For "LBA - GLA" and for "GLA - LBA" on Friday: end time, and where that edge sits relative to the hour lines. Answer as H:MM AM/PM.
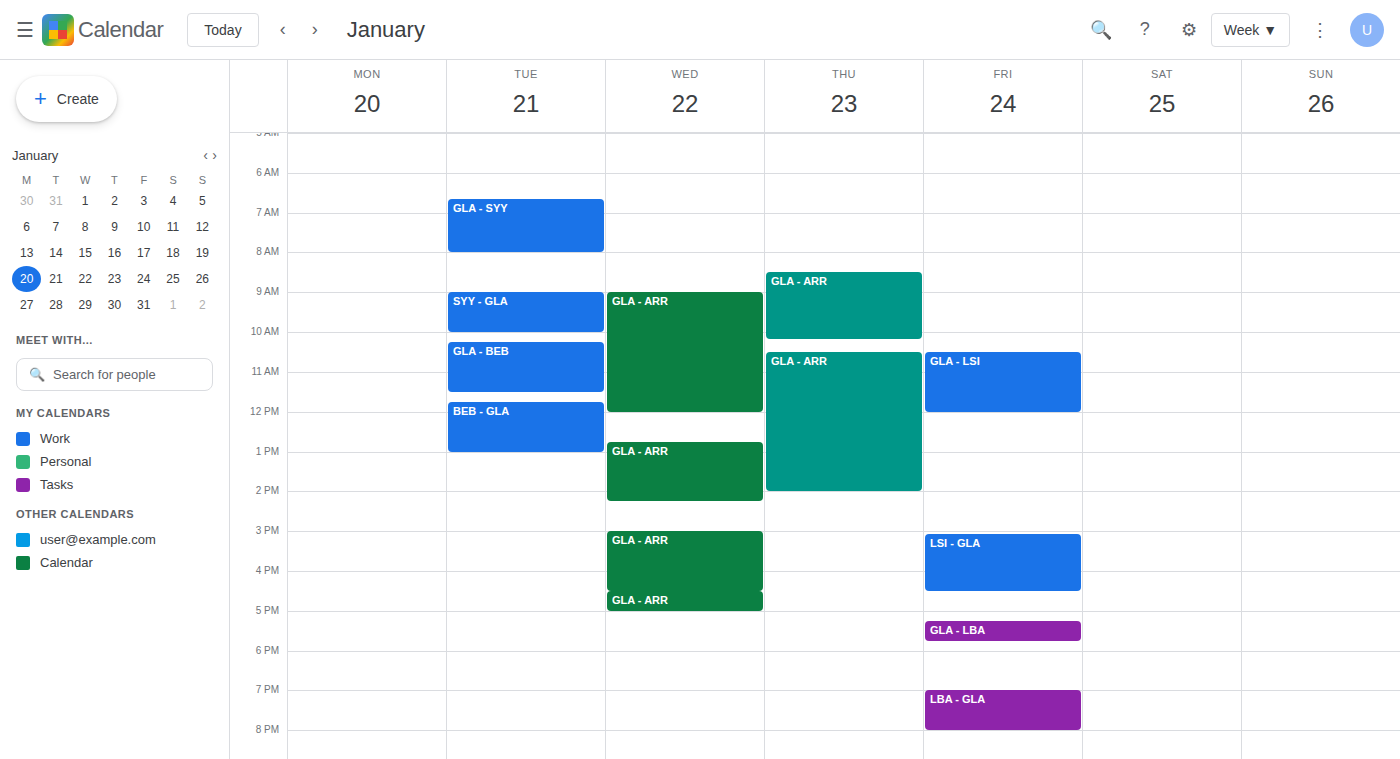
"LBA - GLA": 8:00 PM, exactly on the 8 PM line. "GLA - LBA": 5:45 PM, neither: three quarters of the way from the 5 PM line to the 6 PM line.